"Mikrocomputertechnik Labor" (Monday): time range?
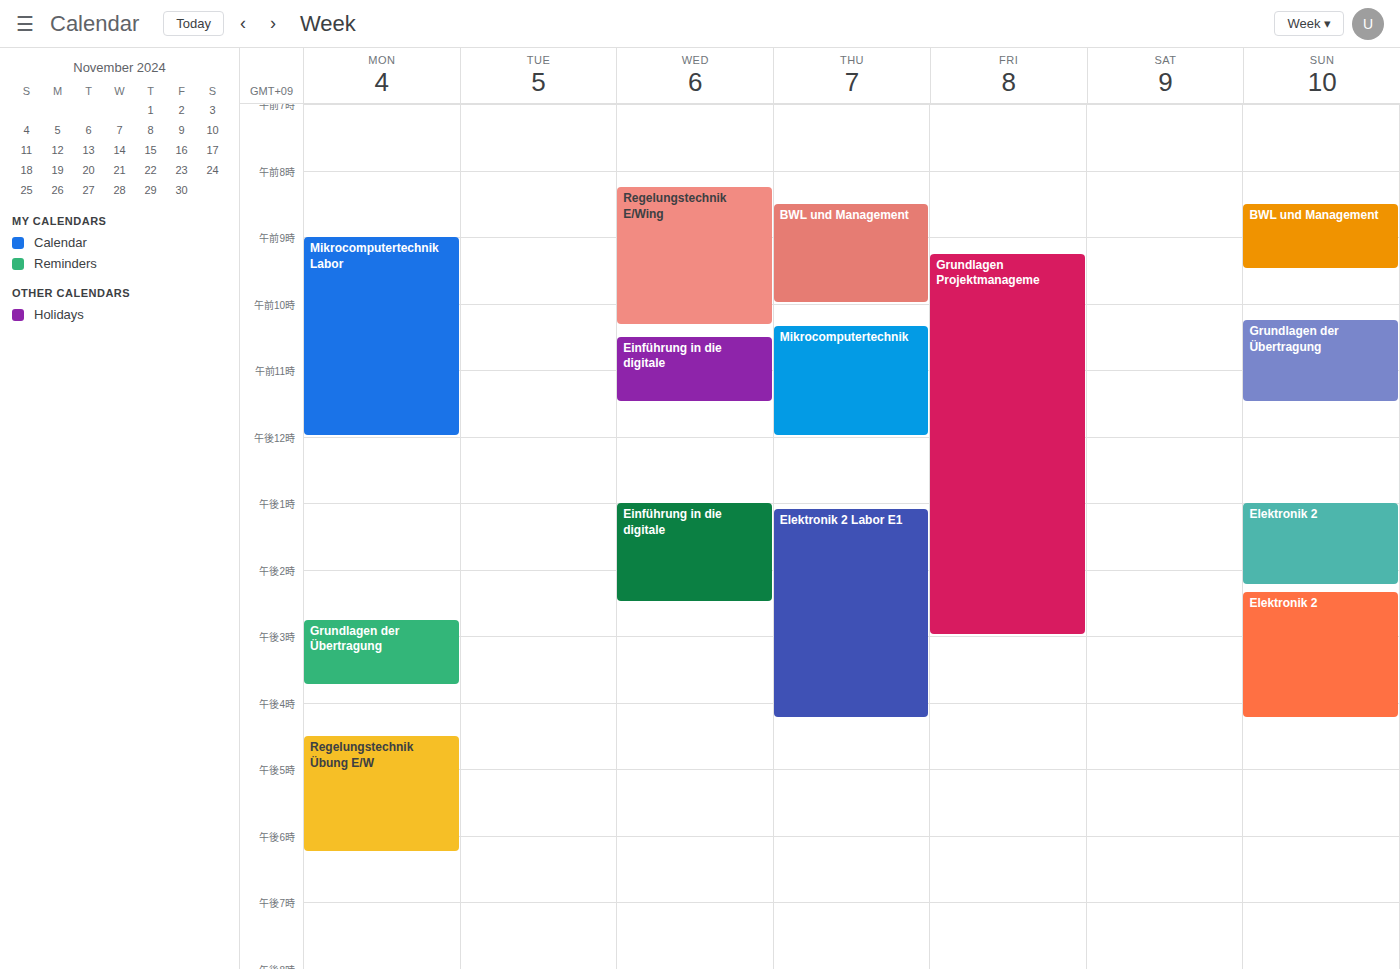
9:00 AM to 12:00 PM